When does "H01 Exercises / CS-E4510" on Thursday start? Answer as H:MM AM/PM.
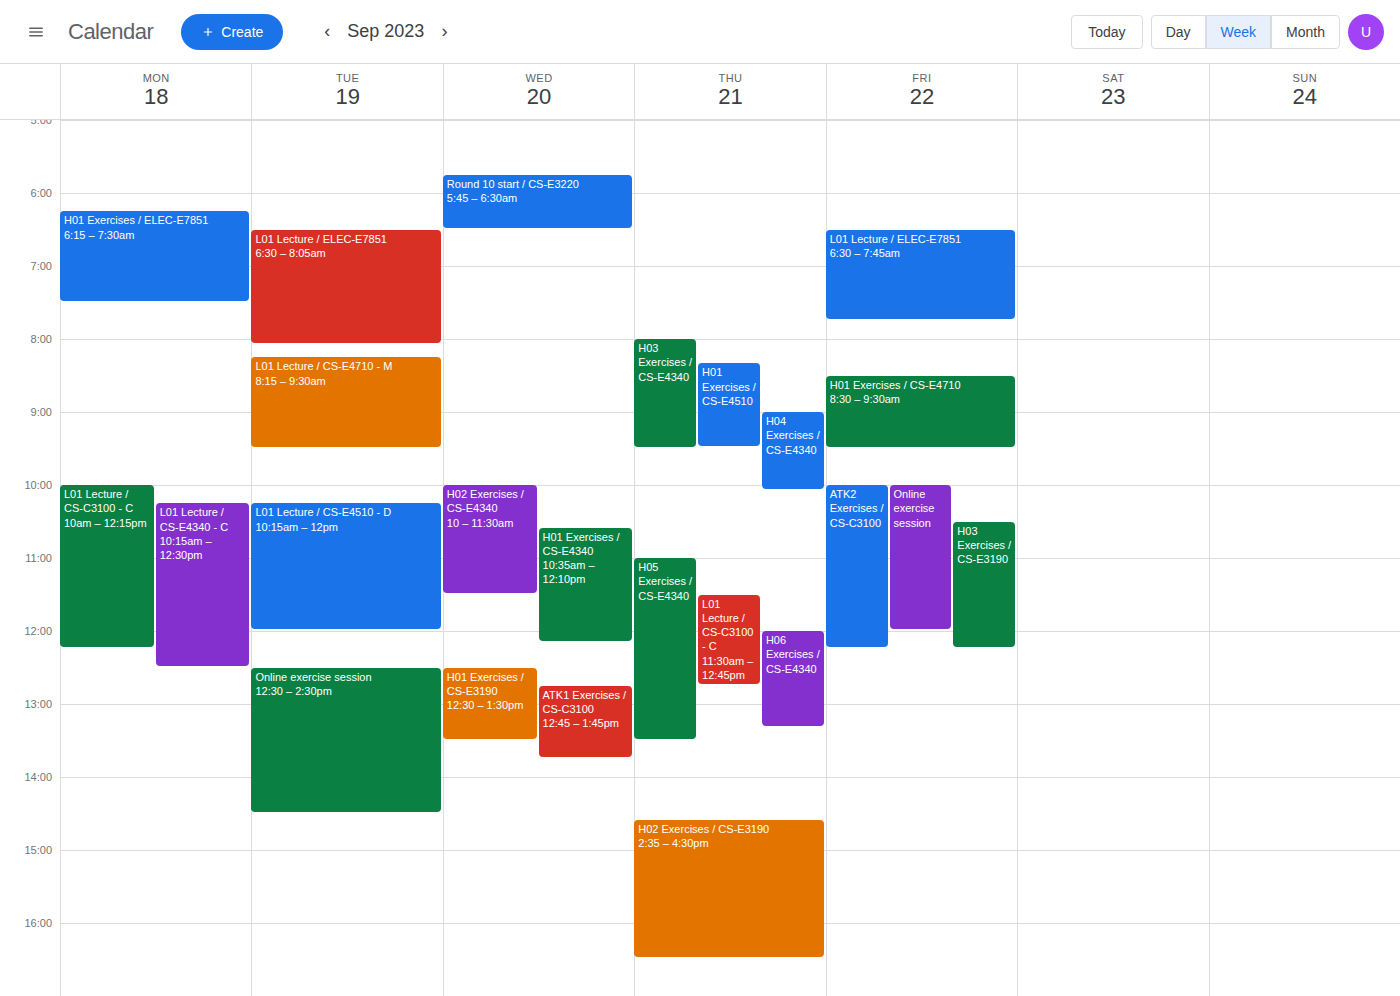
8:20 AM